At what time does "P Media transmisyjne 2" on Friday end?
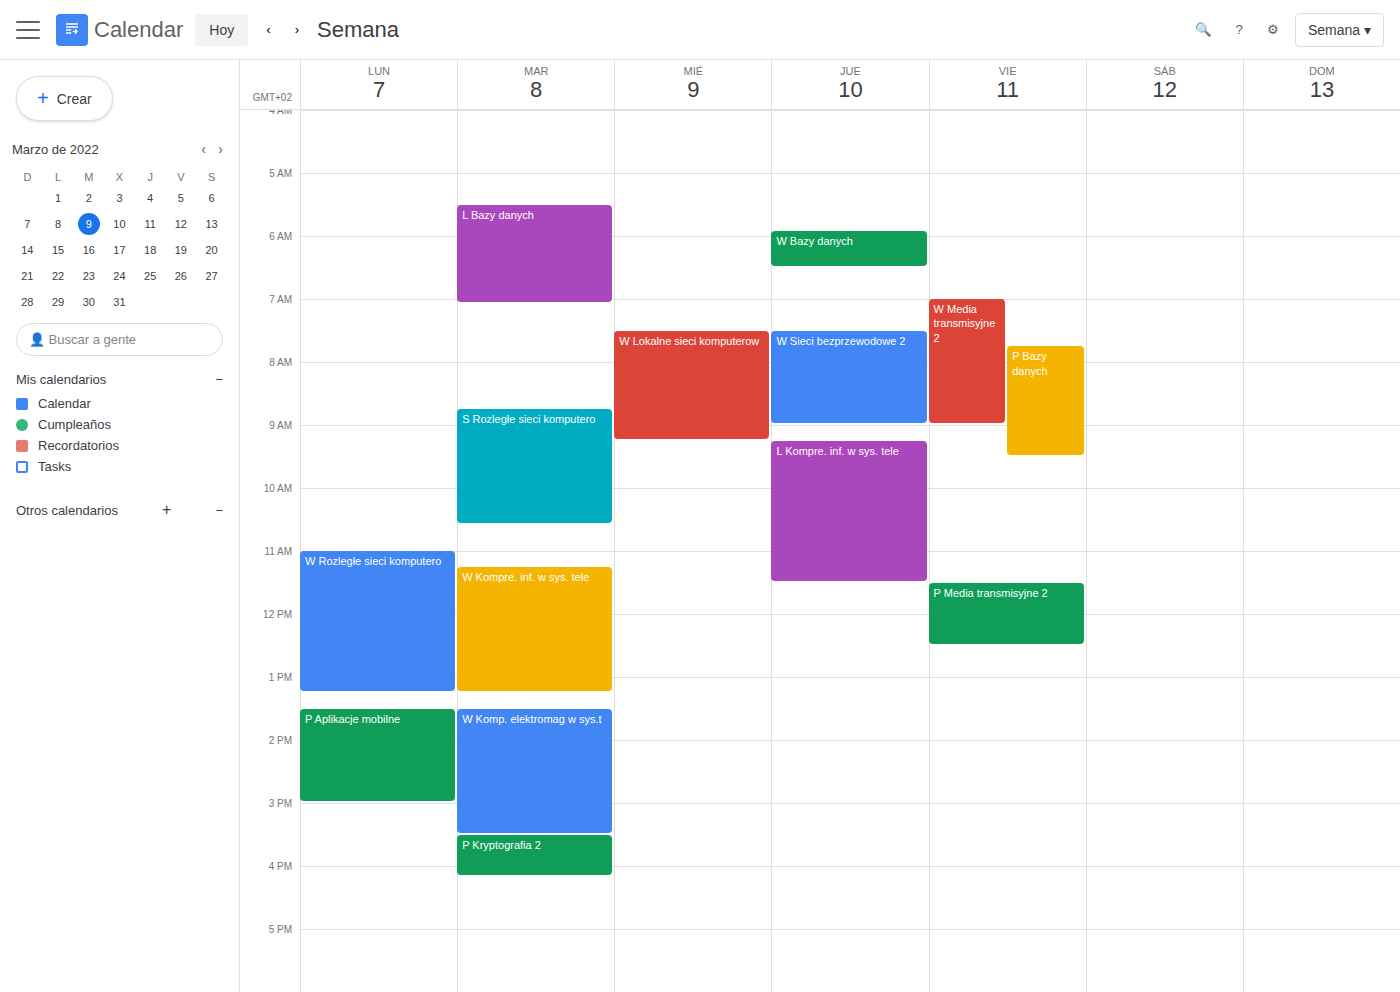
12:30 PM